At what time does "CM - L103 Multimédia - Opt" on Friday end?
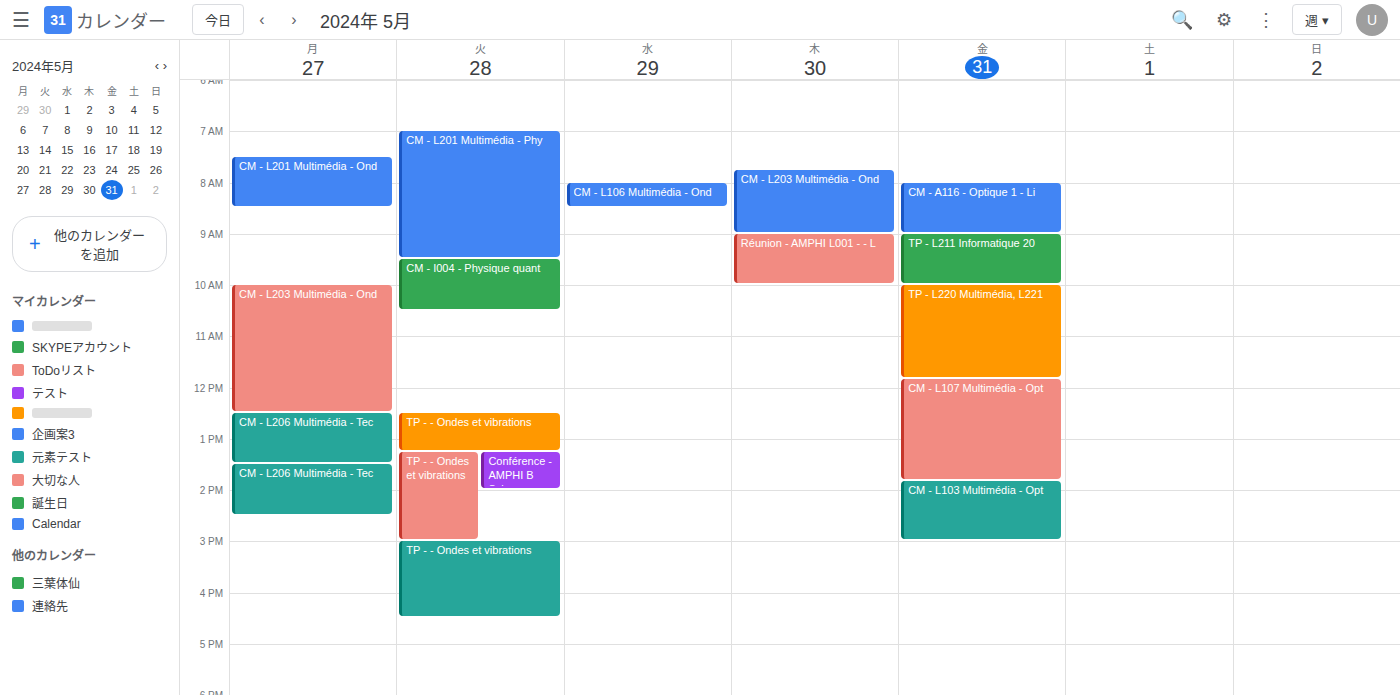
3:00 PM